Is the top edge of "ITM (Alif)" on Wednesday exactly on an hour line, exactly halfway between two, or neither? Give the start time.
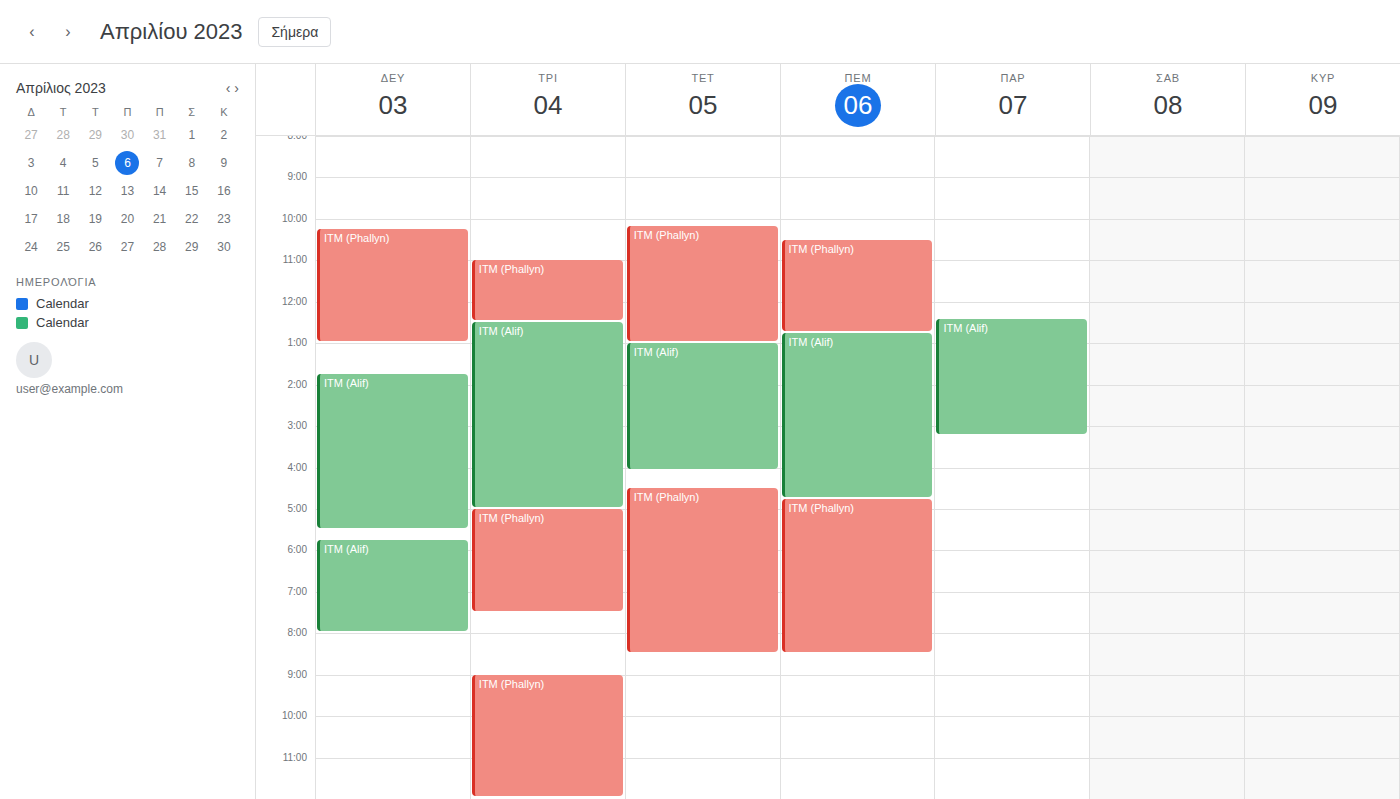
1:00 PM -- exactly on the 1 PM line.